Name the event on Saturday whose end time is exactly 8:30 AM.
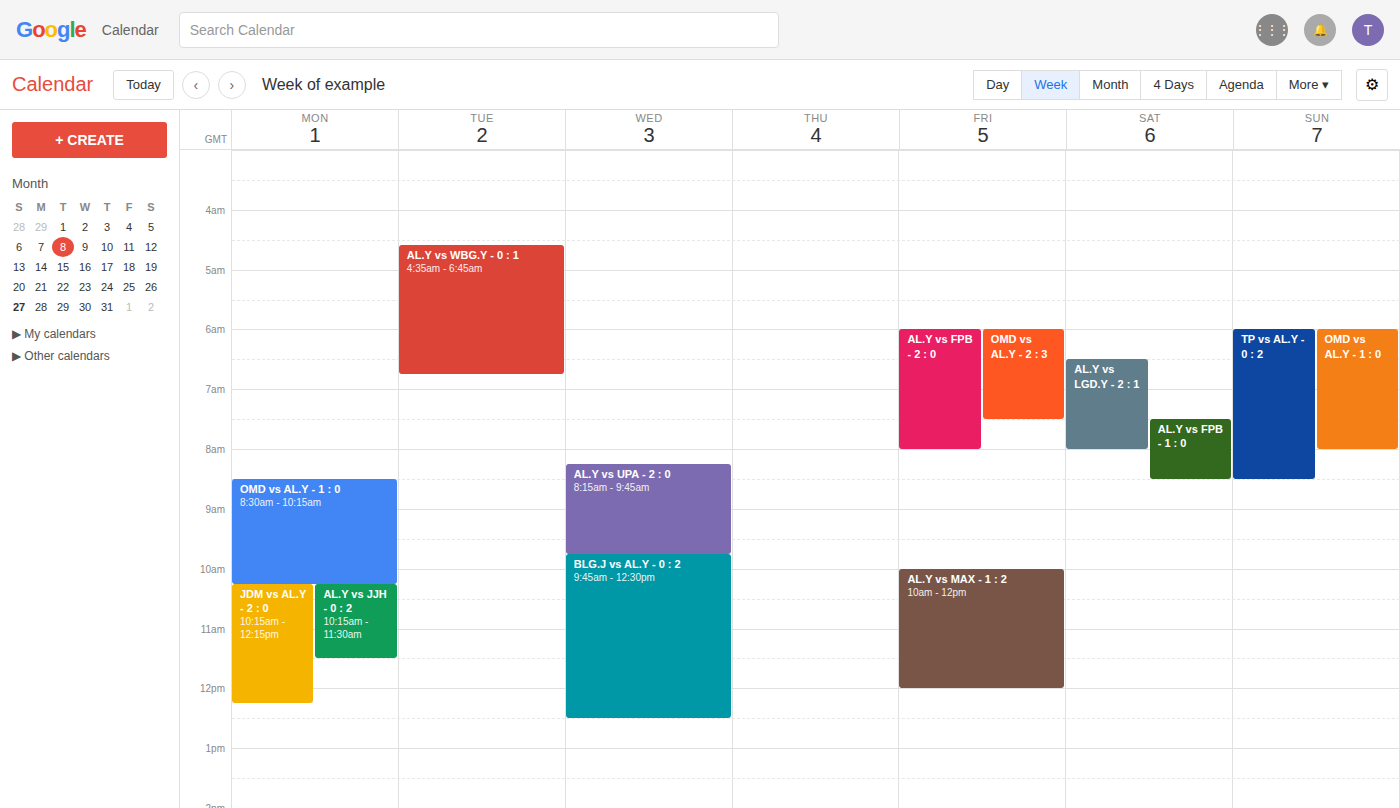
"AL.Y vs FPB - 1 : 0"